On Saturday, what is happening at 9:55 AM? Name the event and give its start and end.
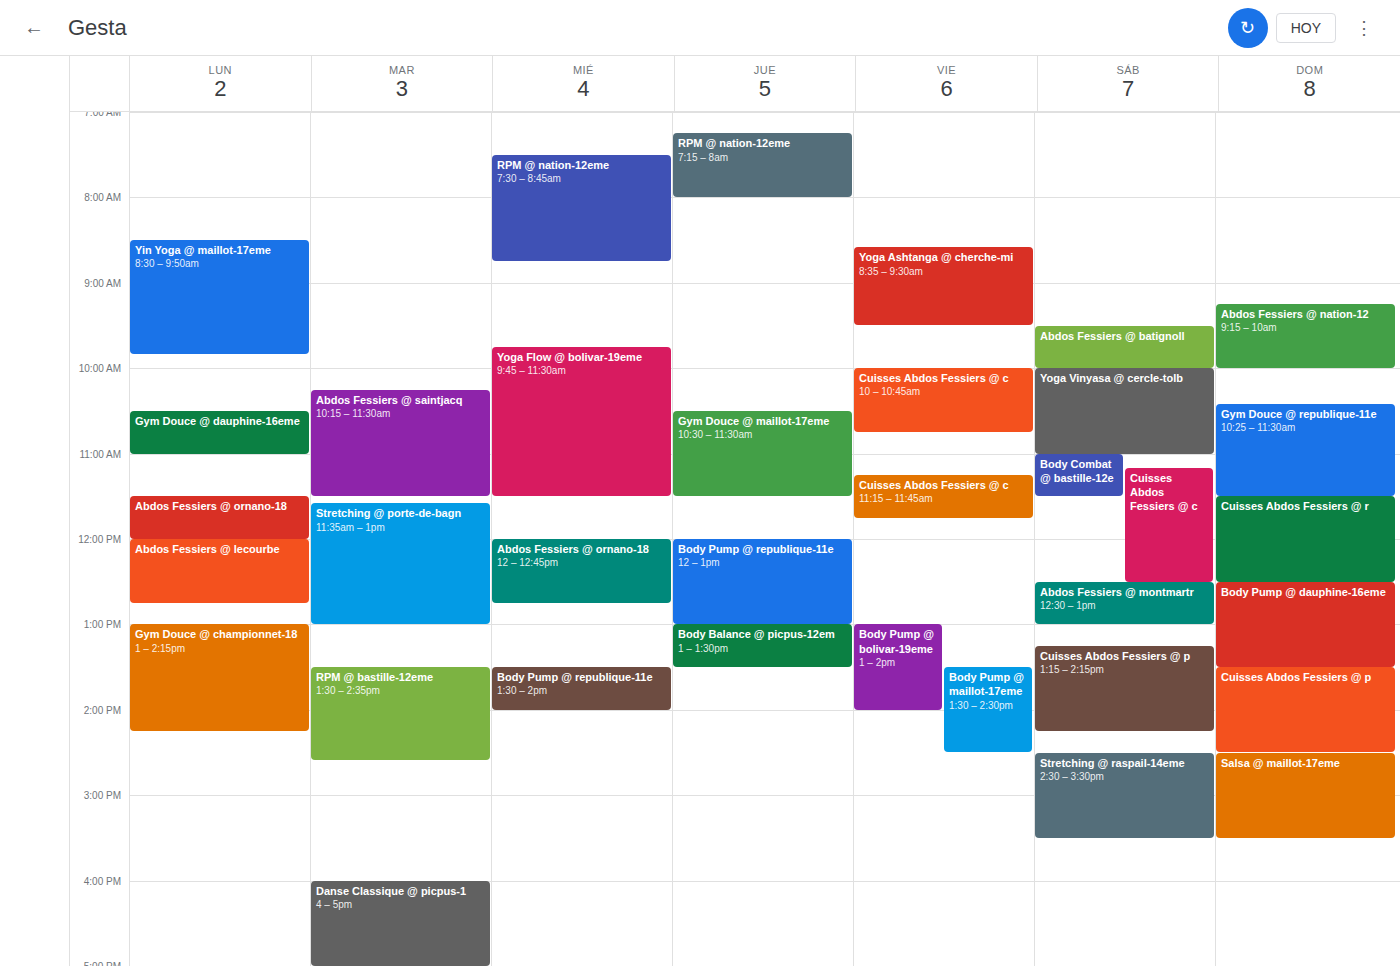
"Abdos Fessiers @ batignoll", 9:30 AM to 10:00 AM